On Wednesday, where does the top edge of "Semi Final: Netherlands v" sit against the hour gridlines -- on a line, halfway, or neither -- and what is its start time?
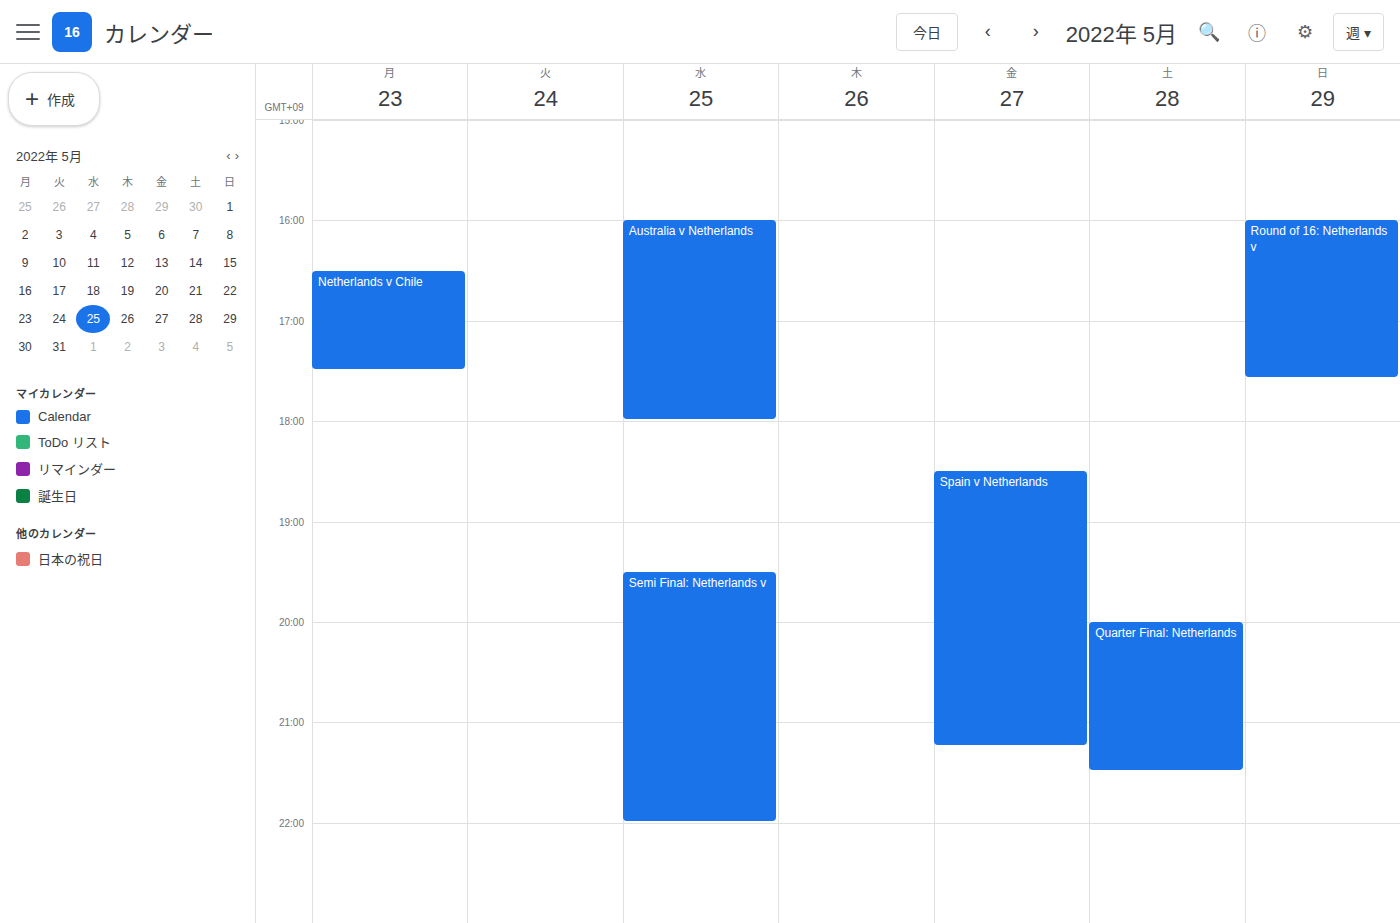
7:30 PM -- halfway between the 7 PM and 8 PM lines.